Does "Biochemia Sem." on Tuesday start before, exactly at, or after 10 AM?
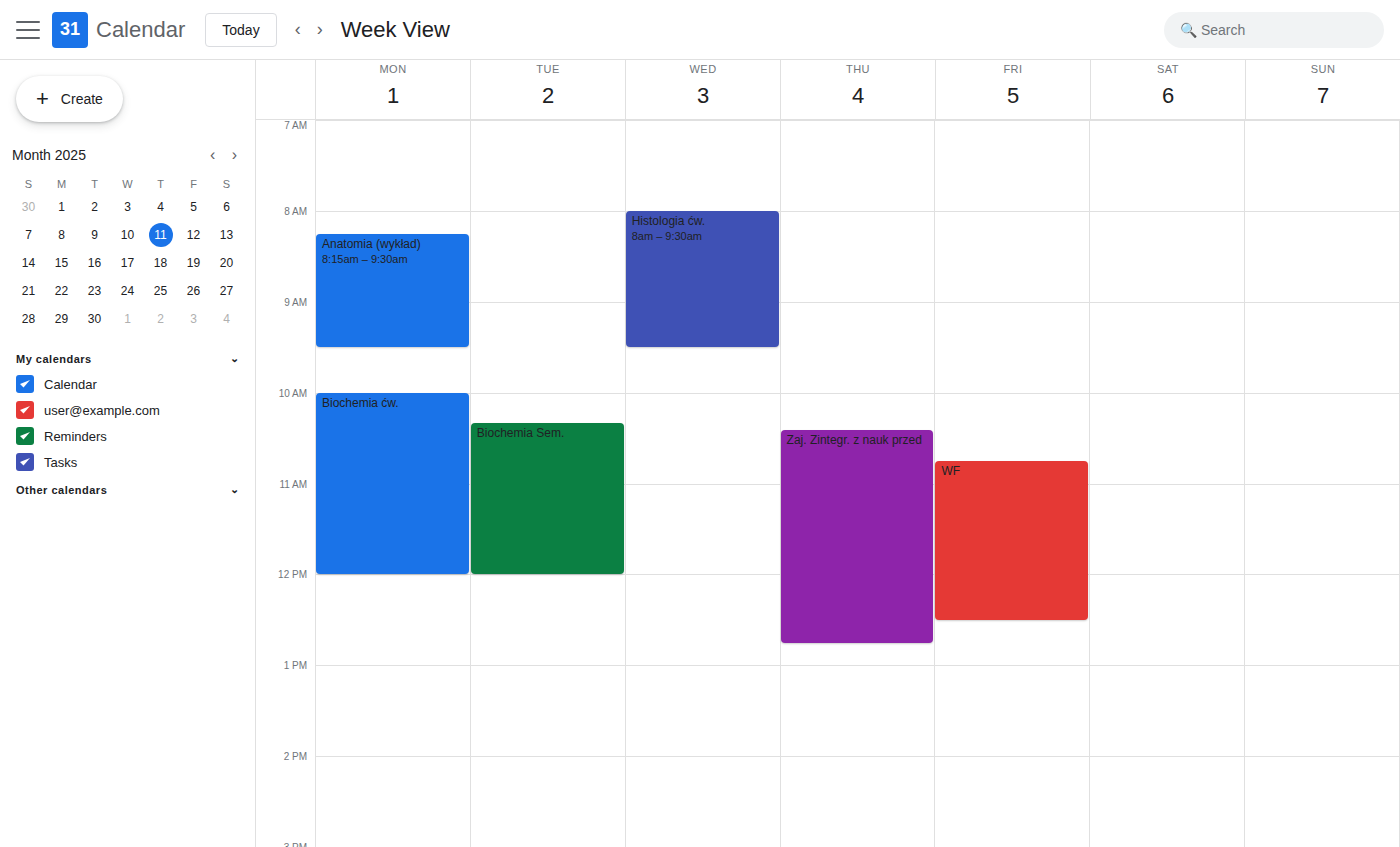
10:20 AM -- after 10 AM, 20 minutes below the 10 AM line.